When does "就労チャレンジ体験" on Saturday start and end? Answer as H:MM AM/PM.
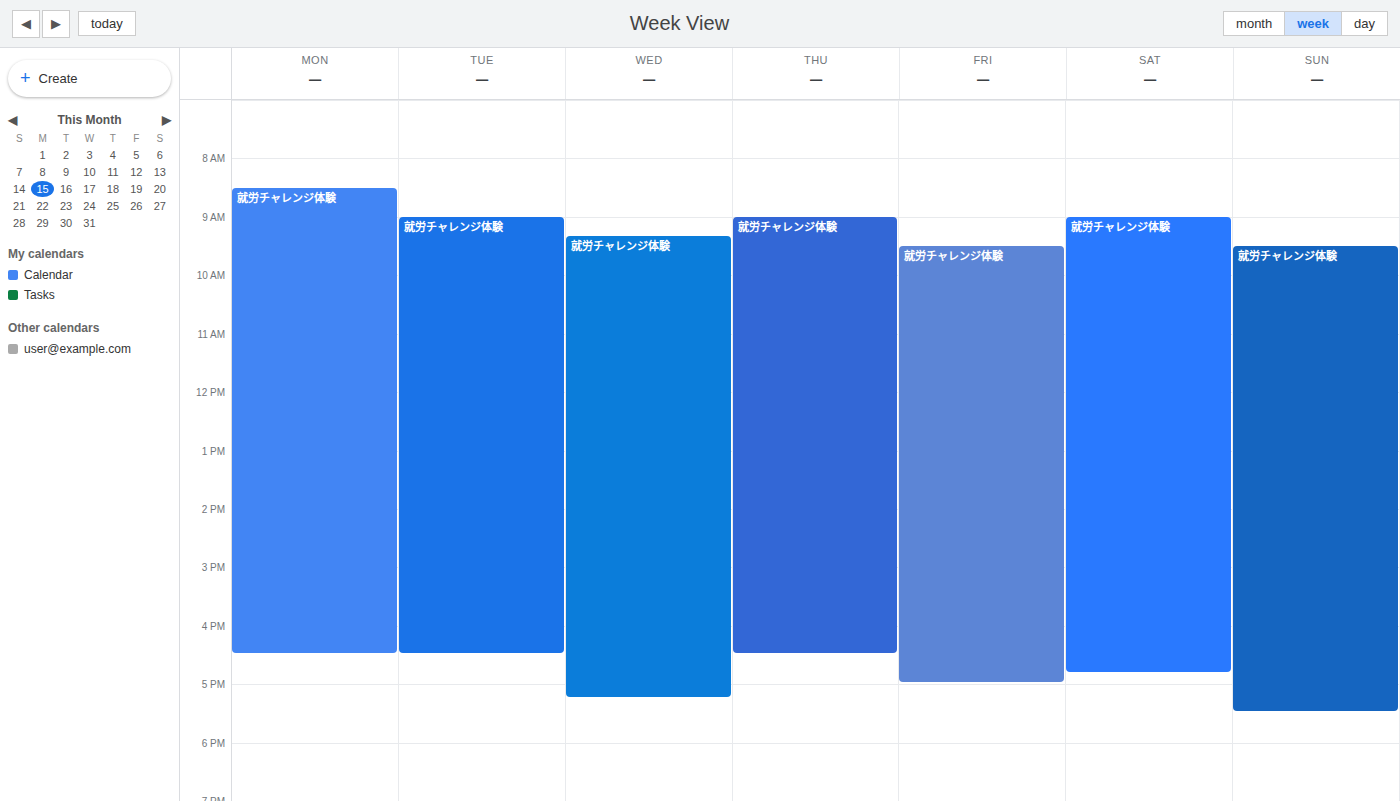
9:00 AM to 4:50 PM